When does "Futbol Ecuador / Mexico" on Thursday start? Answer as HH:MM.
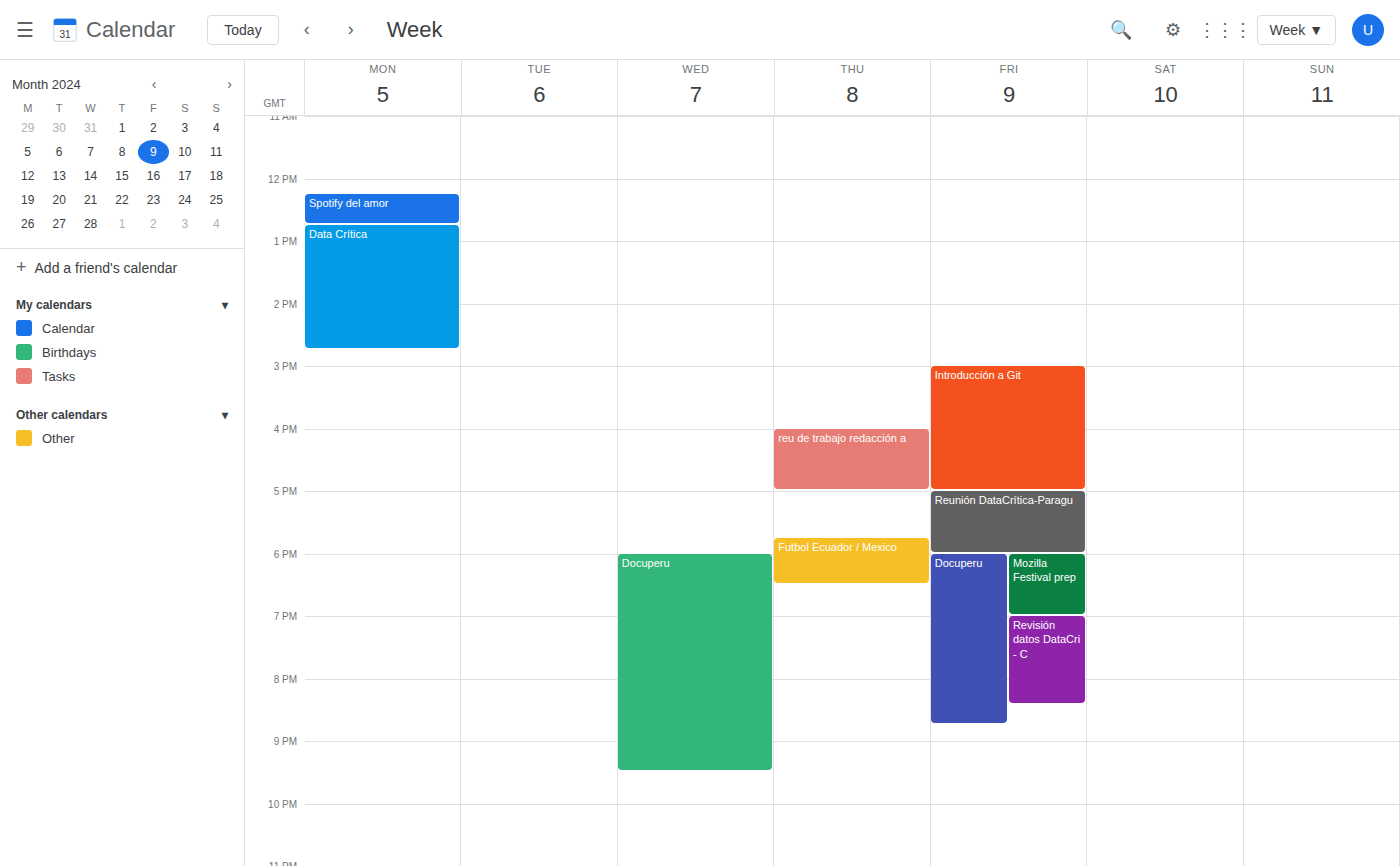
17:45